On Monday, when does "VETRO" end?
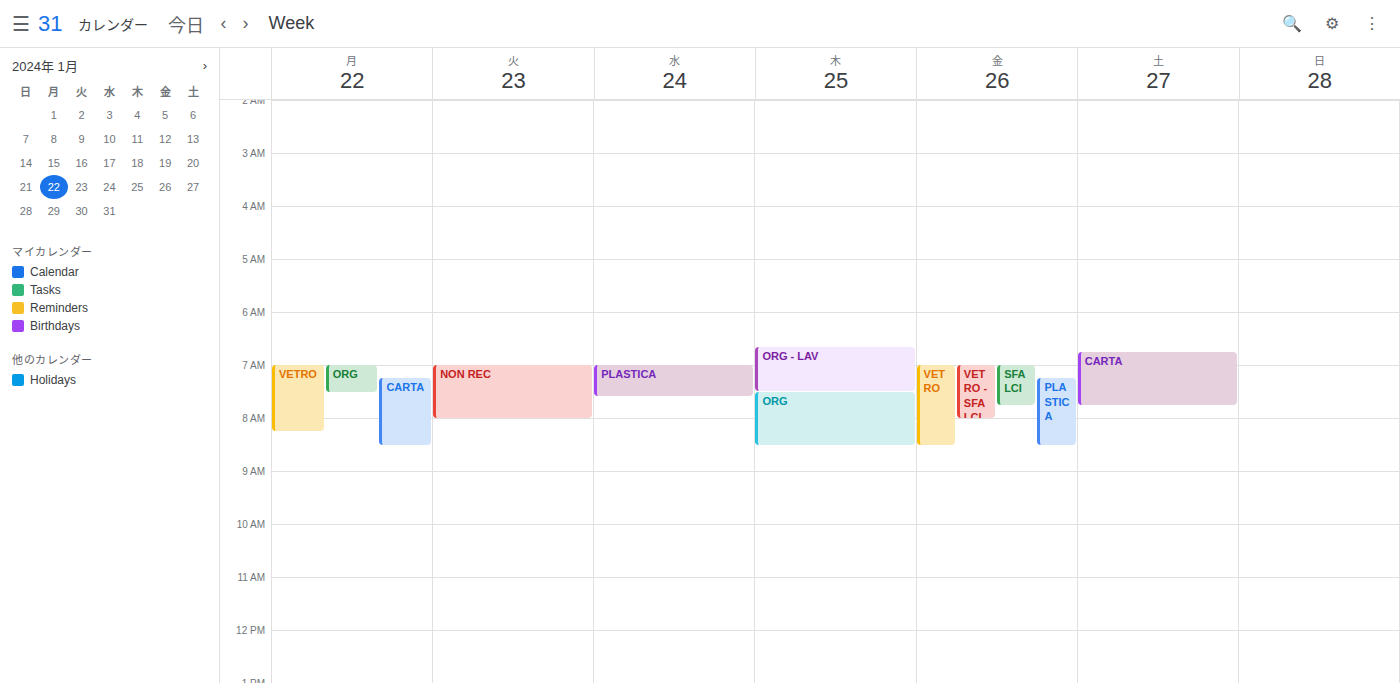
8:15 AM